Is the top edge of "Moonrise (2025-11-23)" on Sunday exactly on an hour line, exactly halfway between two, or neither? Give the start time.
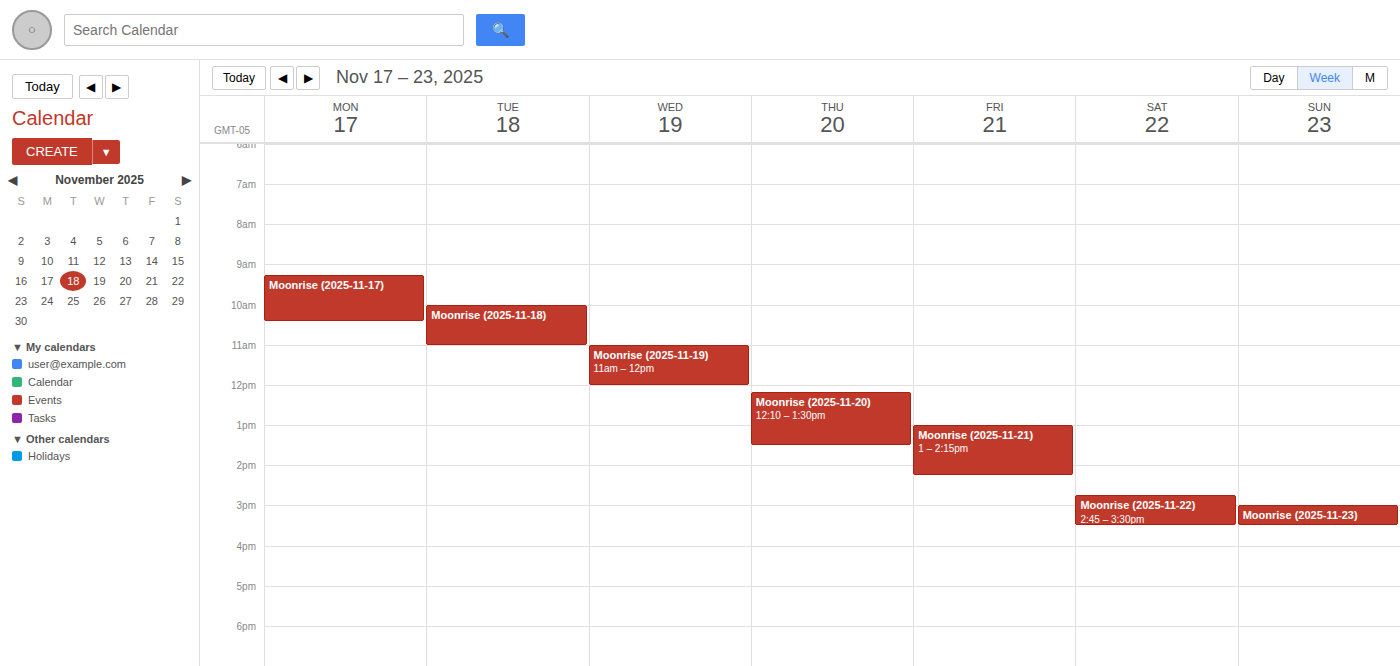
15:00 -- exactly on the 15:00 line.